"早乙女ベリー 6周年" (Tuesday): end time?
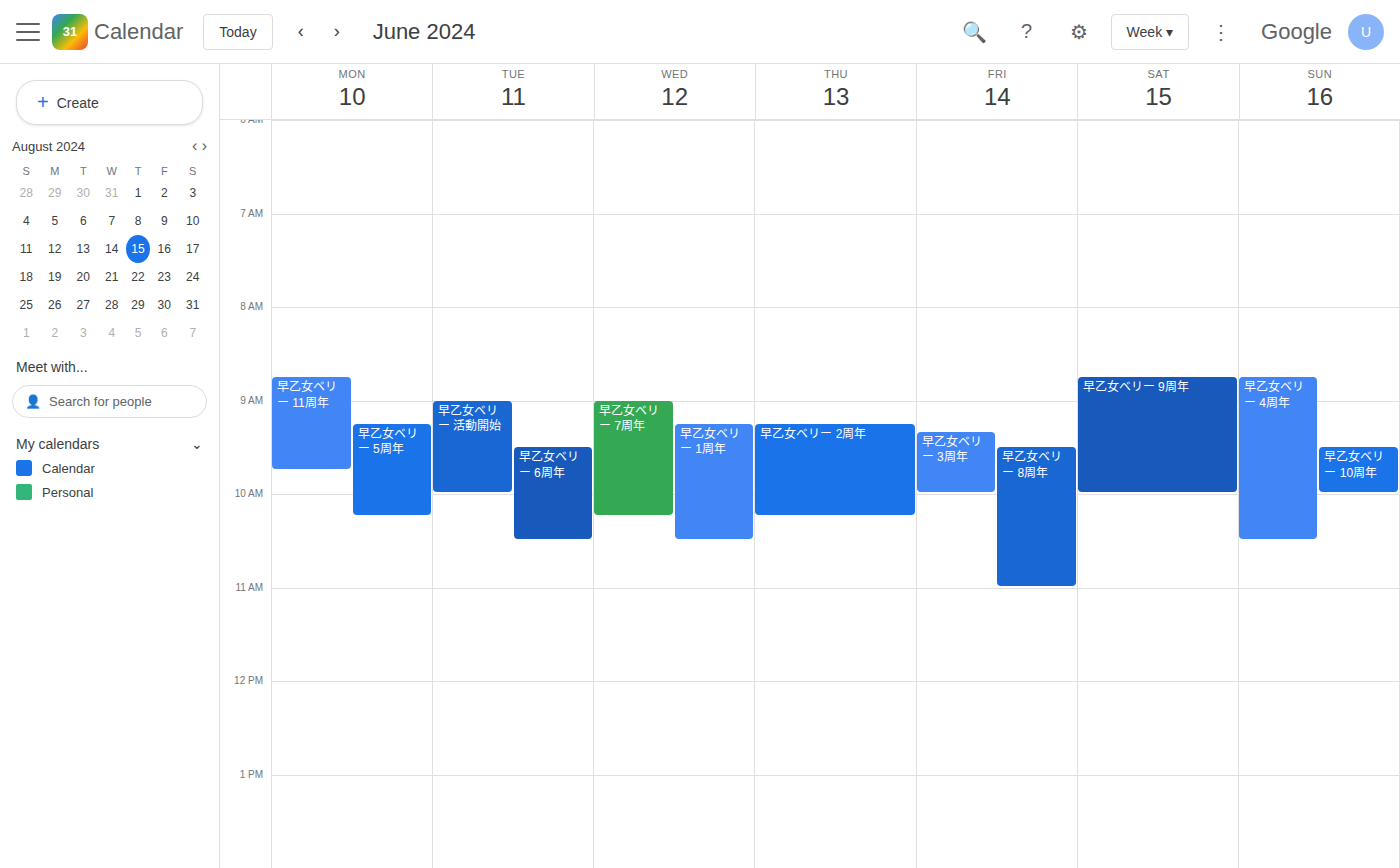
10:30 AM